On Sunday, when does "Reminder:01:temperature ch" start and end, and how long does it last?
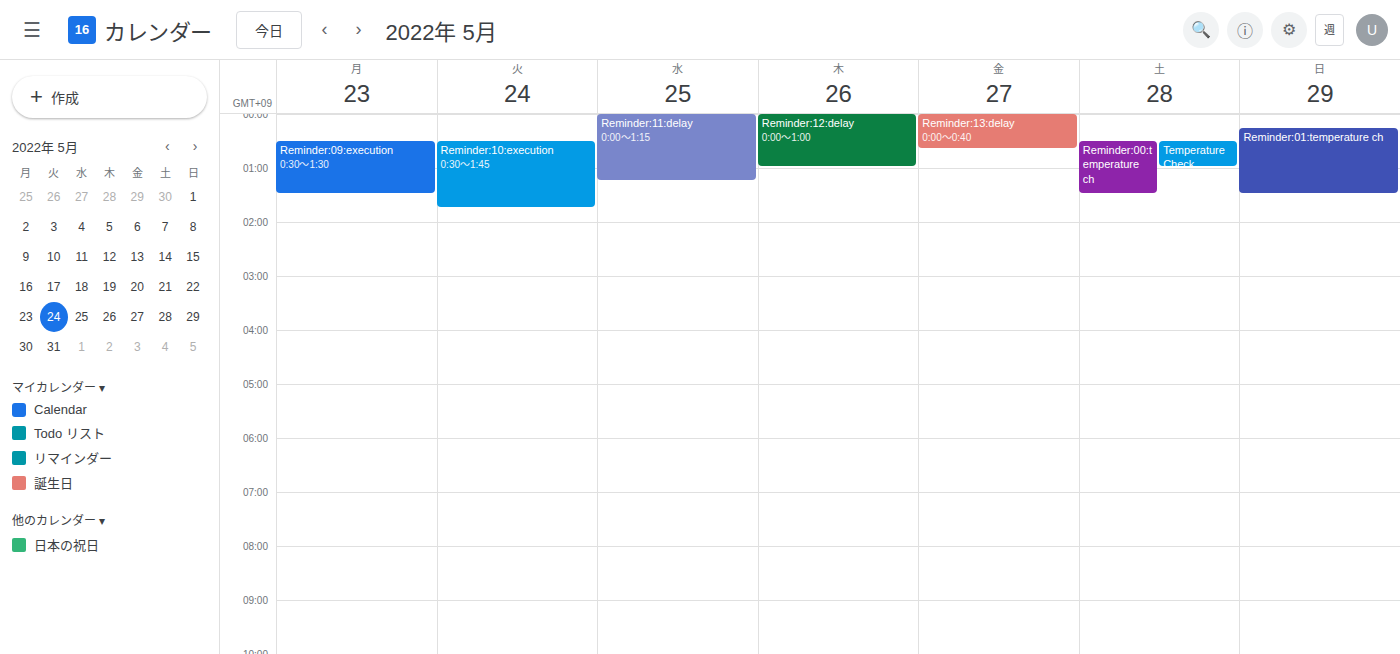
12:15 AM to 1:30 AM, 1 hour 15 minutes